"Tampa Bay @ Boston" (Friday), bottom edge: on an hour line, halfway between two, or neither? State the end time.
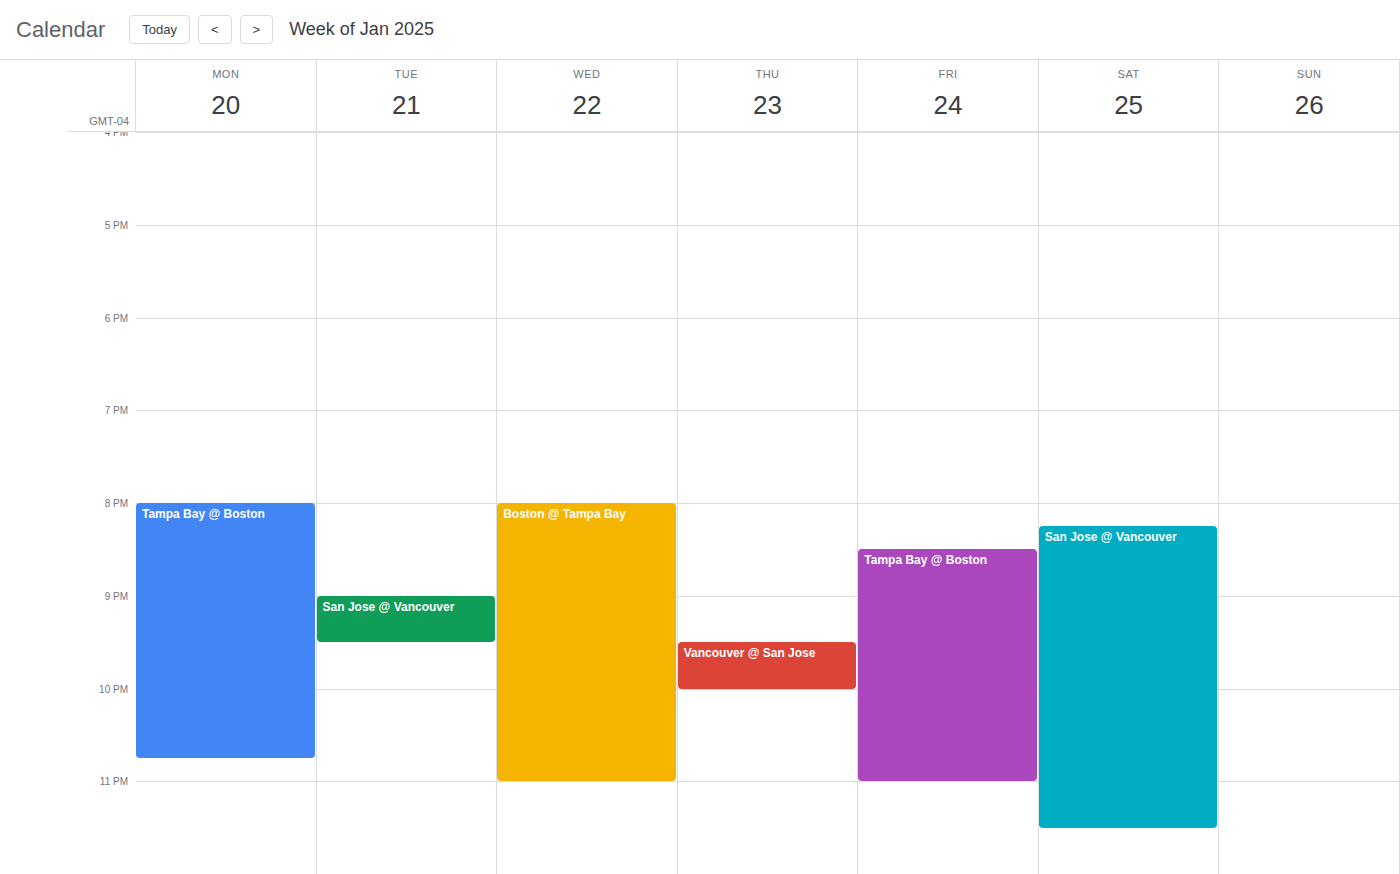
11:00 PM -- exactly on the 11 PM line.